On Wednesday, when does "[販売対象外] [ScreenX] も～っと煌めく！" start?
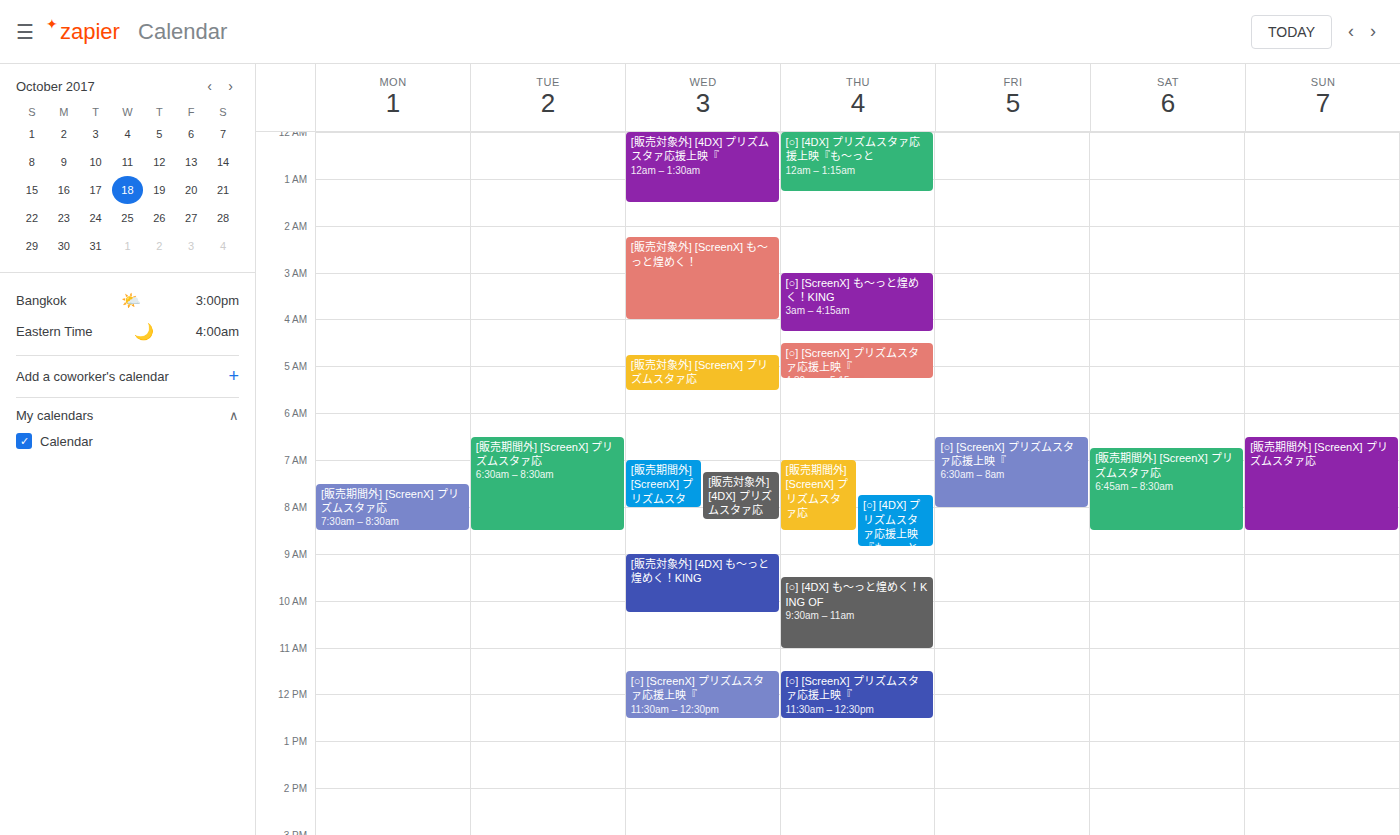
2:15 AM